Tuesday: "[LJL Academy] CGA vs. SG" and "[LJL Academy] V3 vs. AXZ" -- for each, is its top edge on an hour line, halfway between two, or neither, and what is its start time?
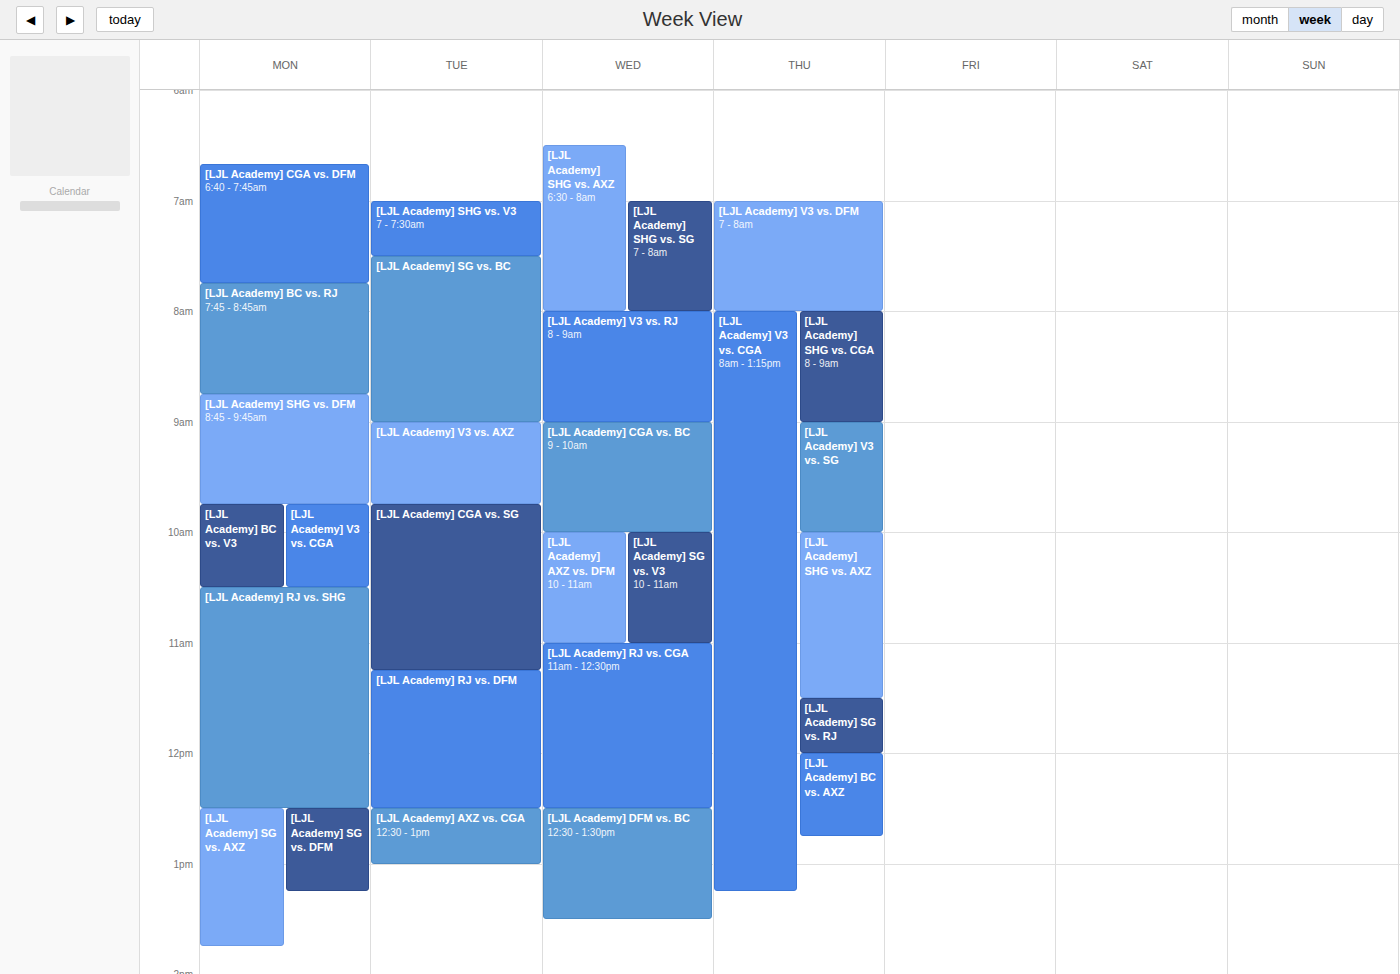
"[LJL Academy] CGA vs. SG": 9:45 AM, neither: three quarters of the way from the 9 AM line to the 10 AM line. "[LJL Academy] V3 vs. AXZ": 9:00 AM, exactly on the 9 AM line.